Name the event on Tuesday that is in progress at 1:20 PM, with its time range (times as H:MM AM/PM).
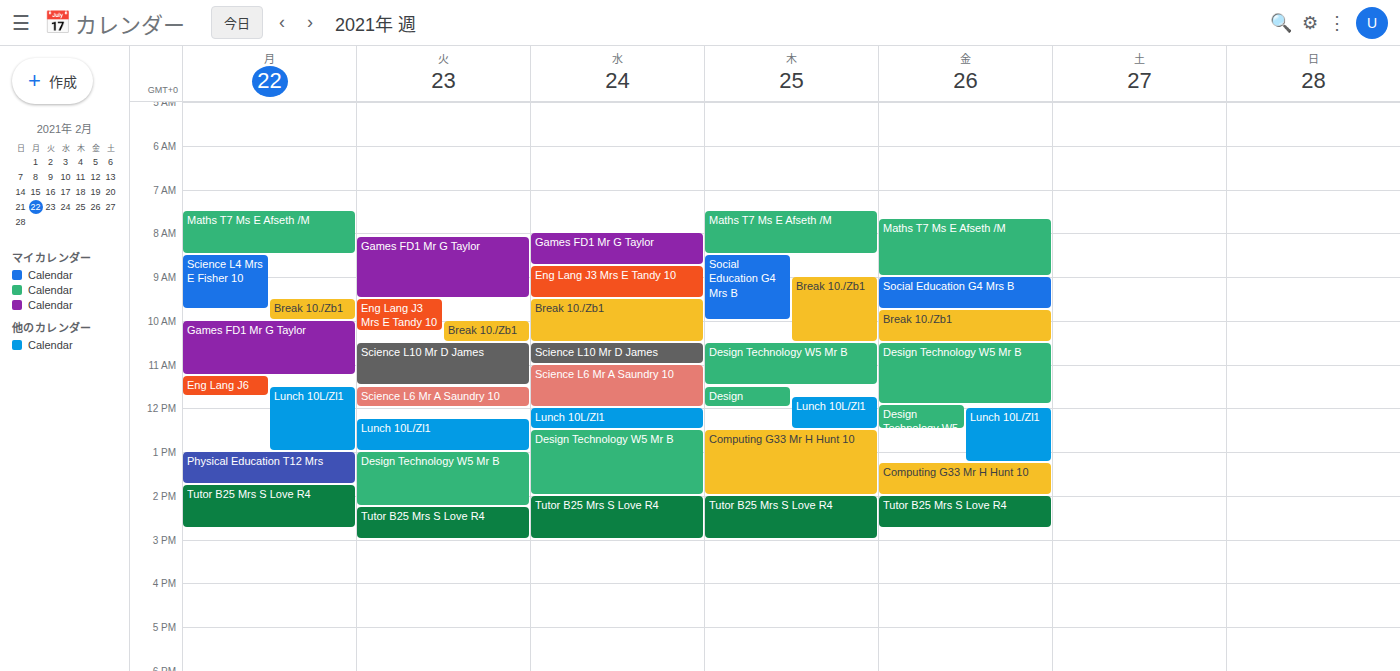
"Design Technology W5 Mr B", 1:00 PM to 2:15 PM